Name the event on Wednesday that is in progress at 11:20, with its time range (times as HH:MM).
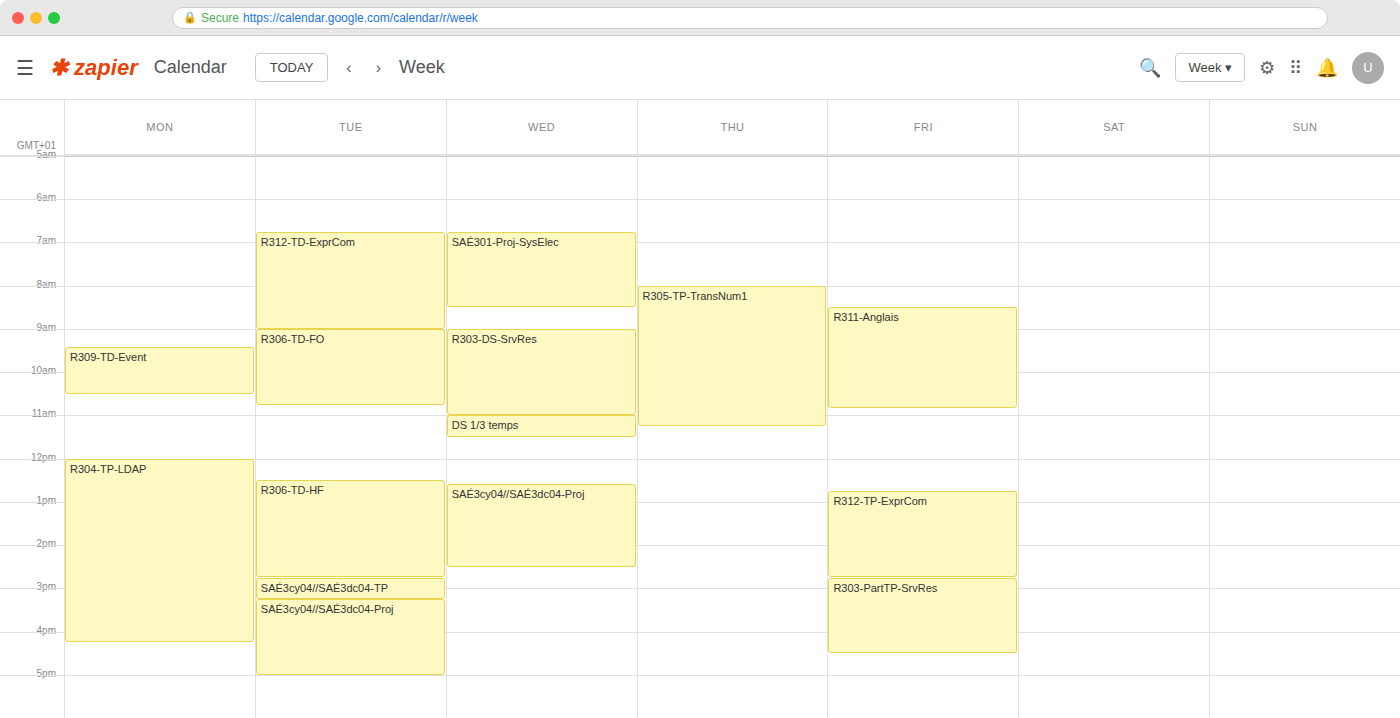
"DS 1/3 temps", 11:00 to 11:30